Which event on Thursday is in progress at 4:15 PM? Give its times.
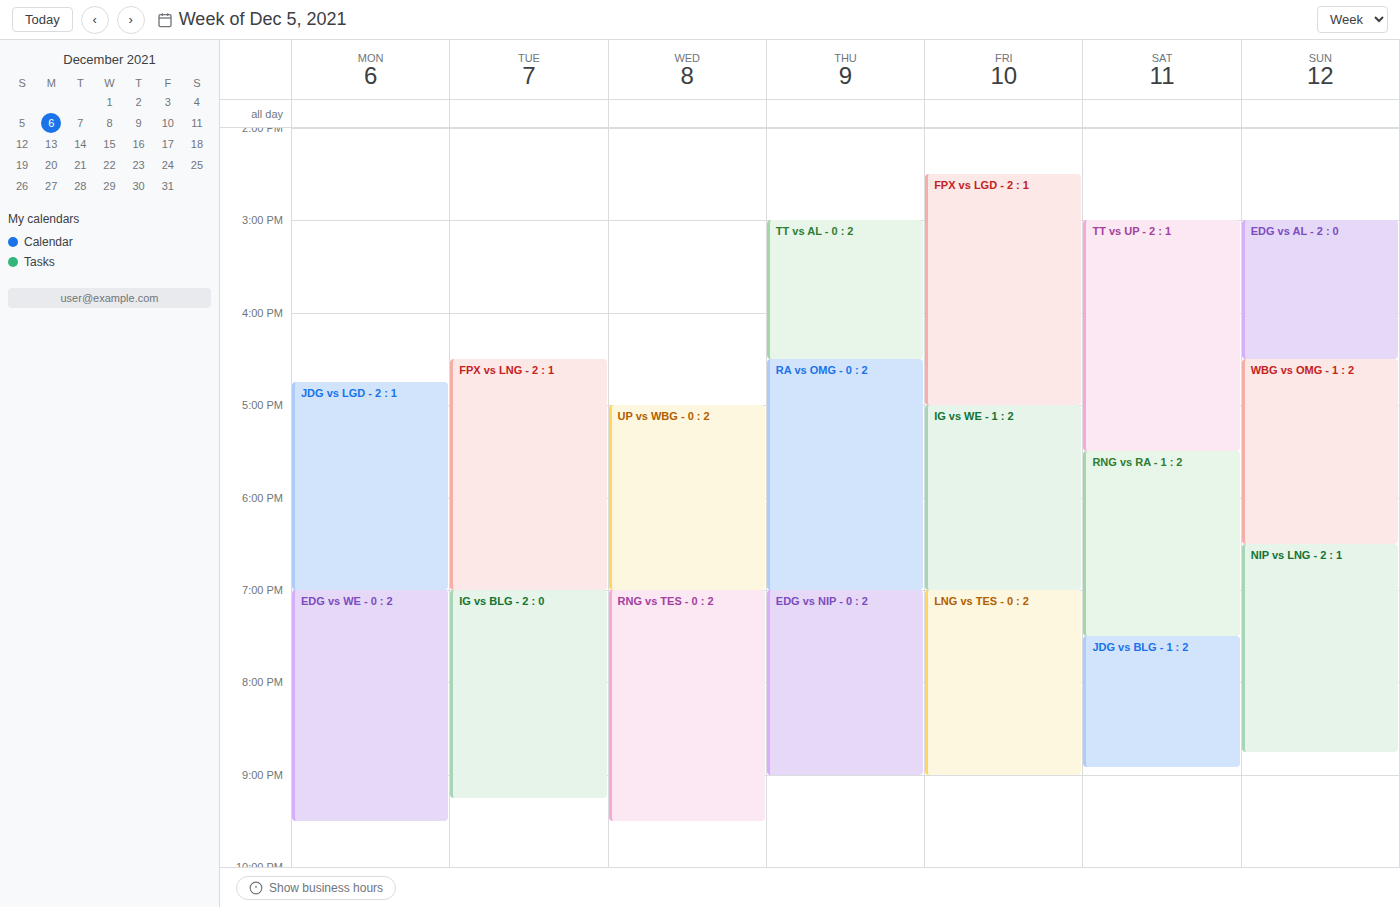
"TT vs AL - 0 : 2", 3:00 PM to 4:30 PM